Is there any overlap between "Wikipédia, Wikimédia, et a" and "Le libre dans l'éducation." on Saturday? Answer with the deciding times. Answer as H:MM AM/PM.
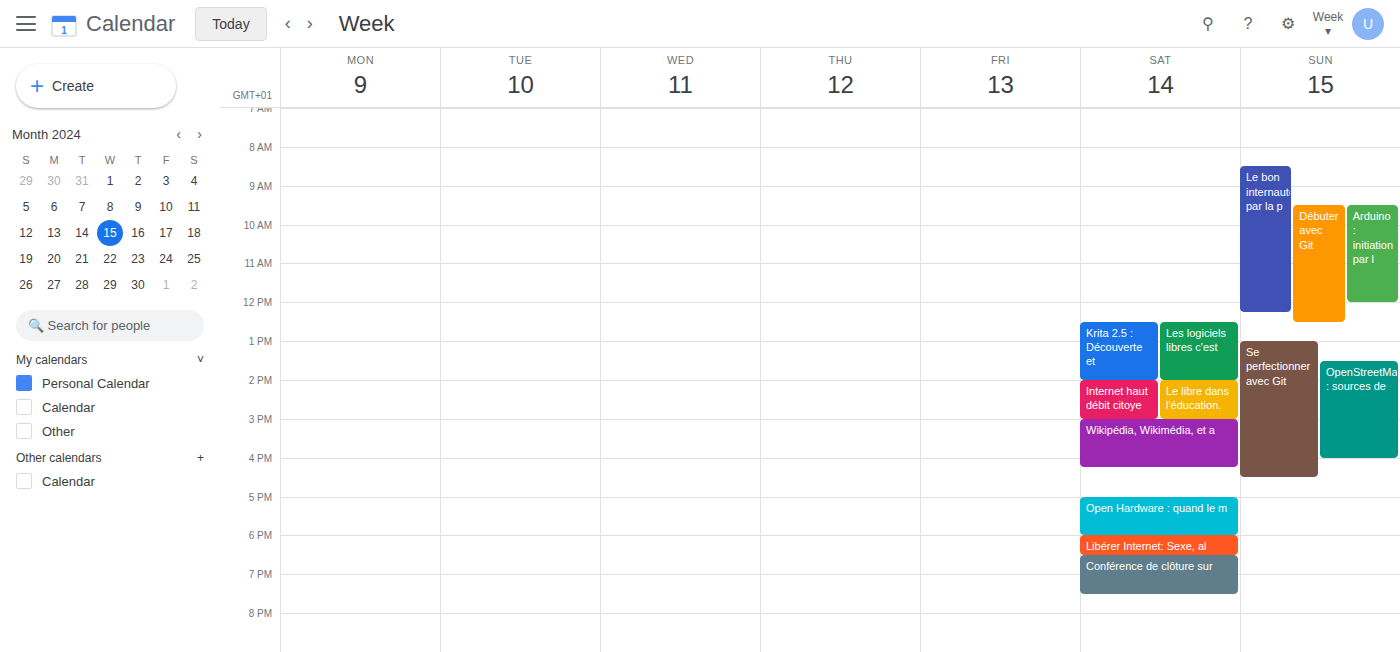
"Le libre dans l'éducation." ends at 3:00 PM, exactly when "Wikipédia, Wikimédia, et a" starts -- they touch but do not overlap.